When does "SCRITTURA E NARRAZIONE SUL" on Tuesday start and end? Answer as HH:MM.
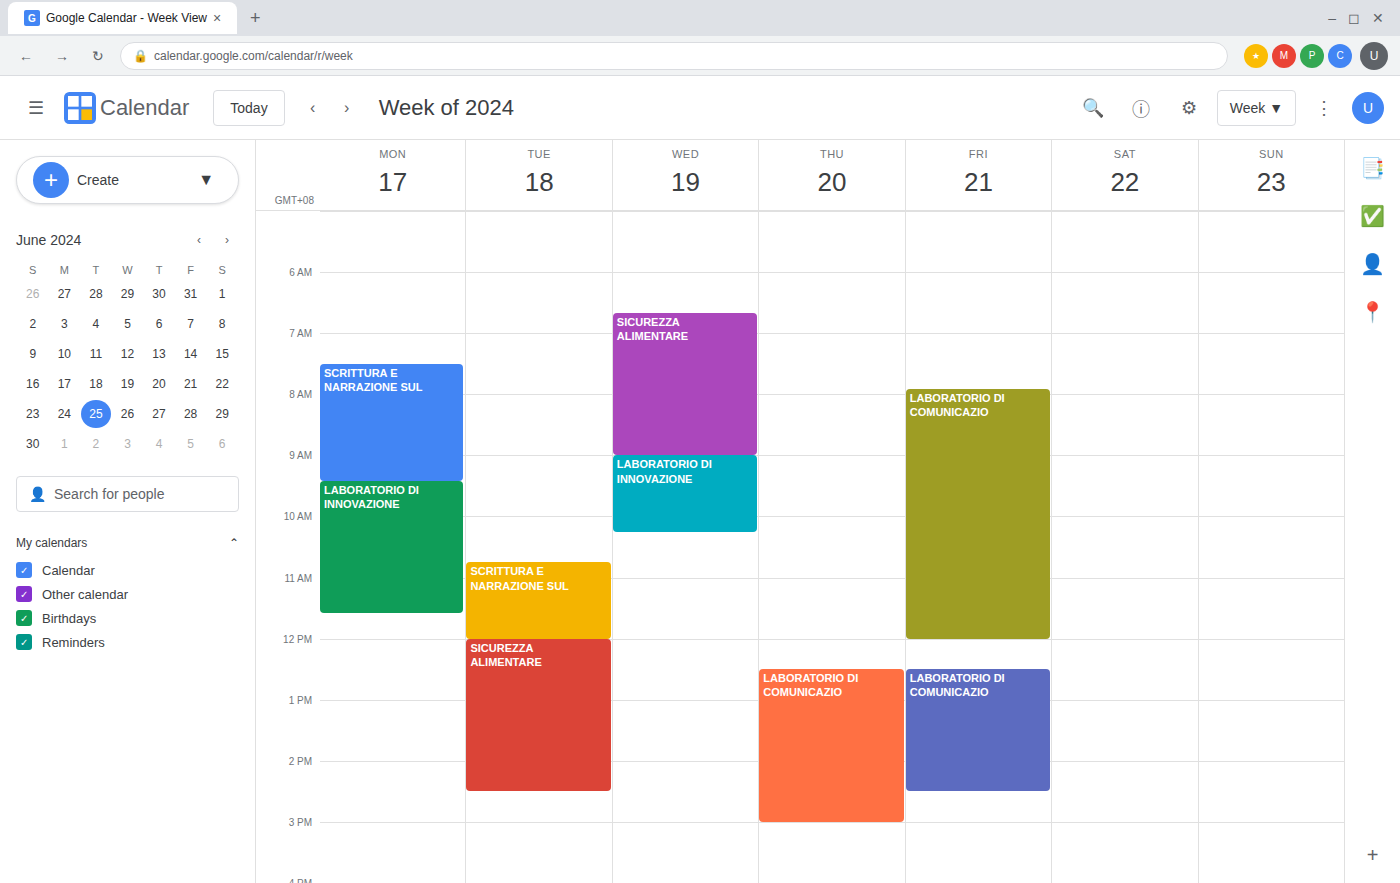
10:45 to 12:00